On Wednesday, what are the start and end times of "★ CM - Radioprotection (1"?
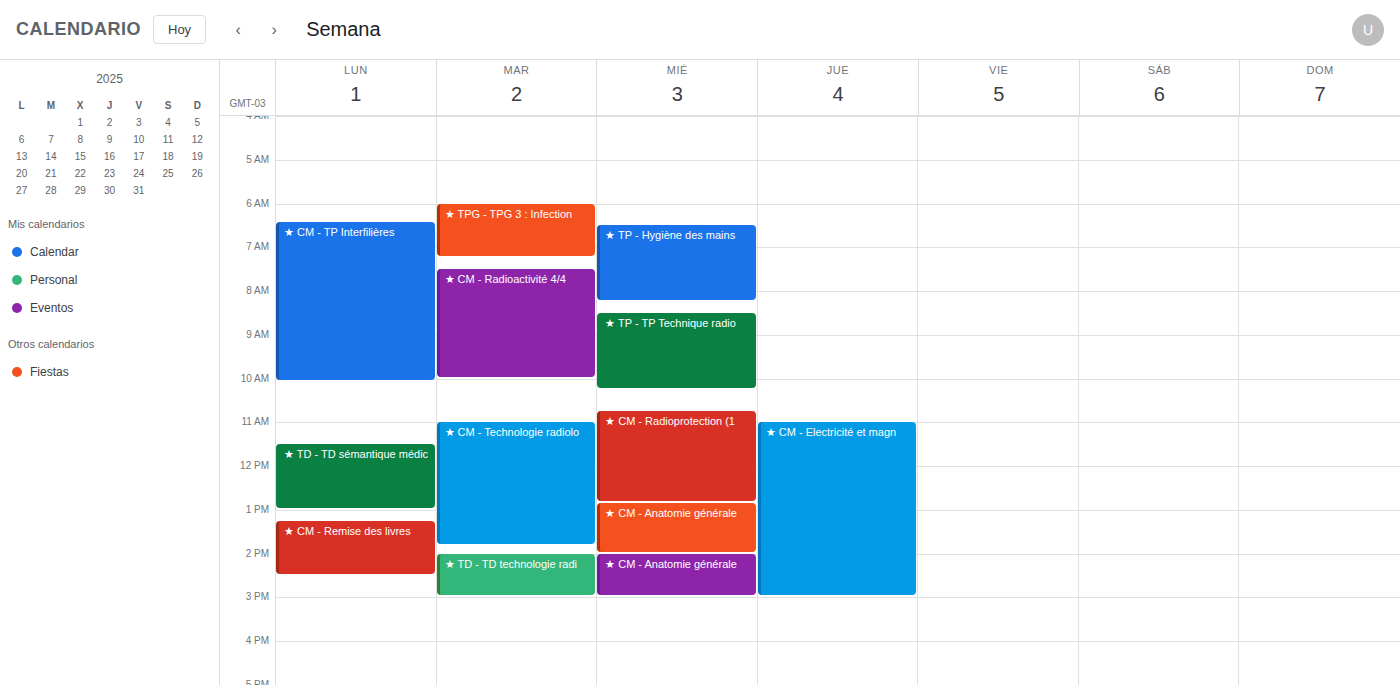
10:45 AM to 12:50 PM